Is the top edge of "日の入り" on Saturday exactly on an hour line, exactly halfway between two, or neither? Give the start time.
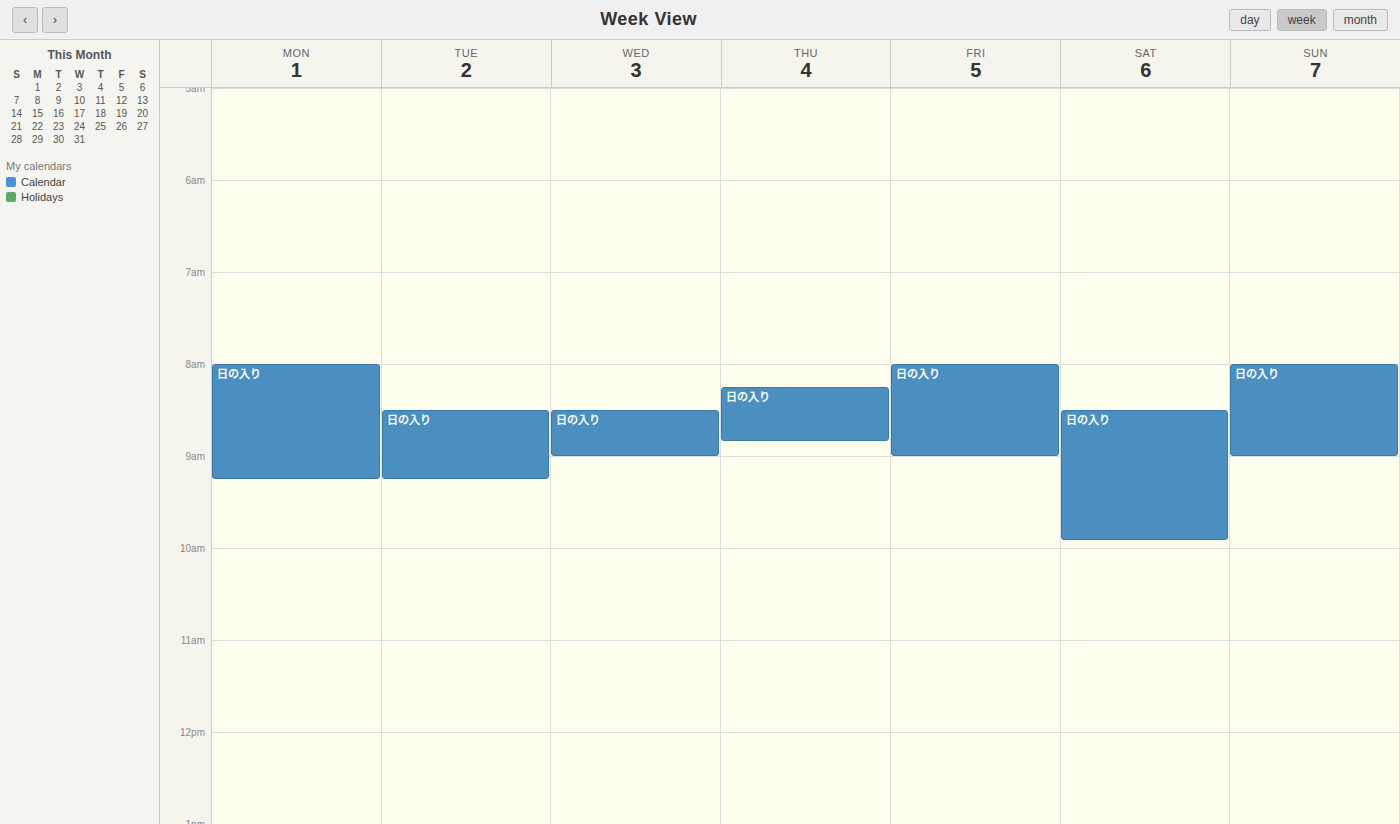
8:30 AM -- halfway between the 8 AM and 9 AM lines.